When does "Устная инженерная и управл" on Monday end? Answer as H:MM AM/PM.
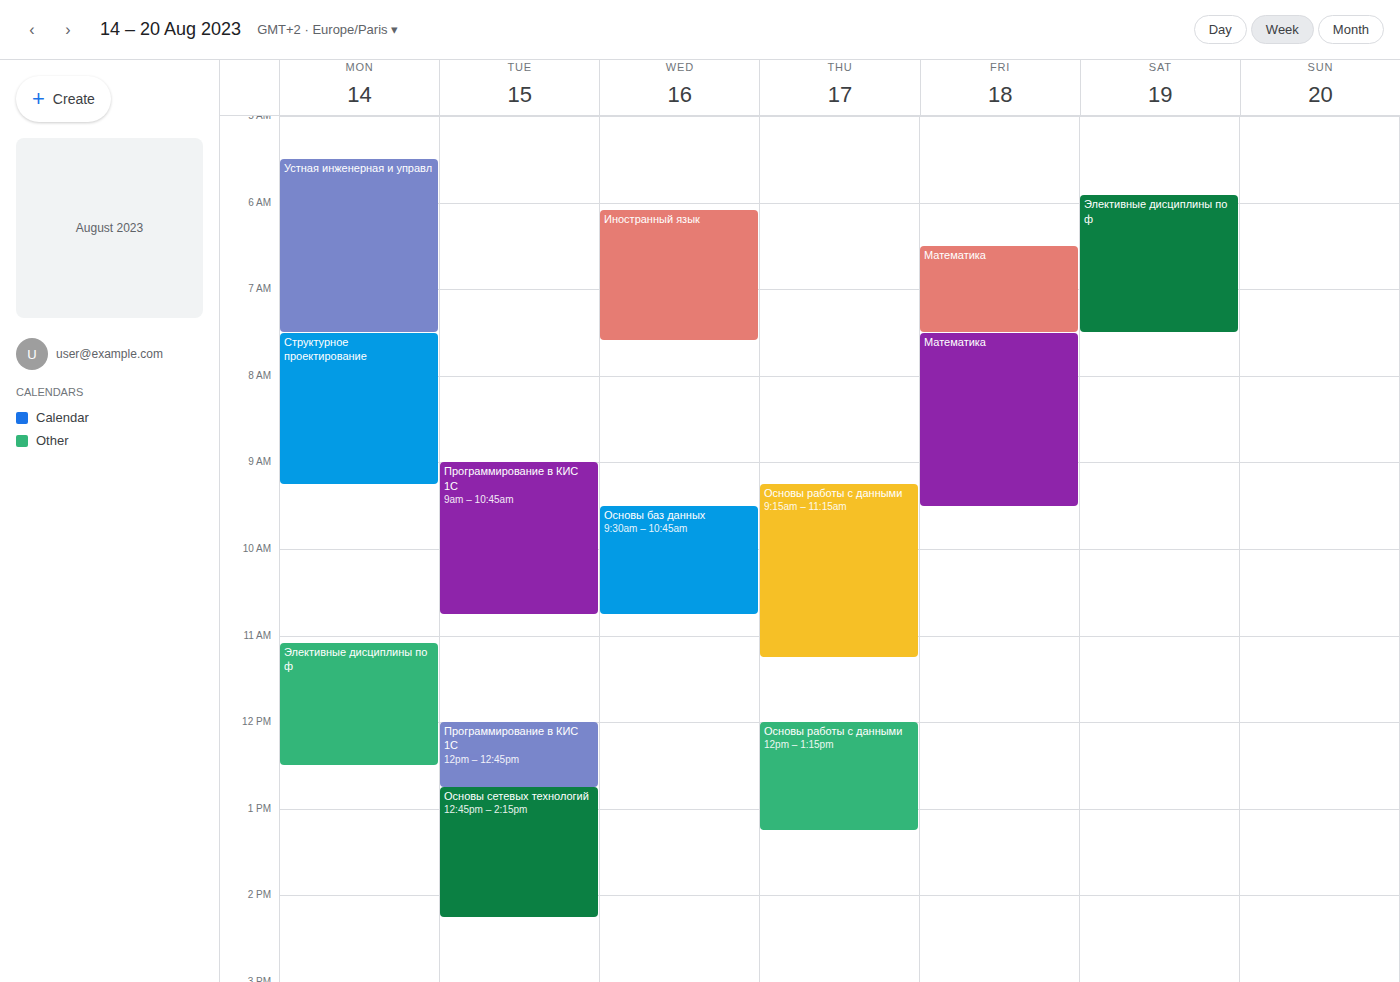
7:30 AM